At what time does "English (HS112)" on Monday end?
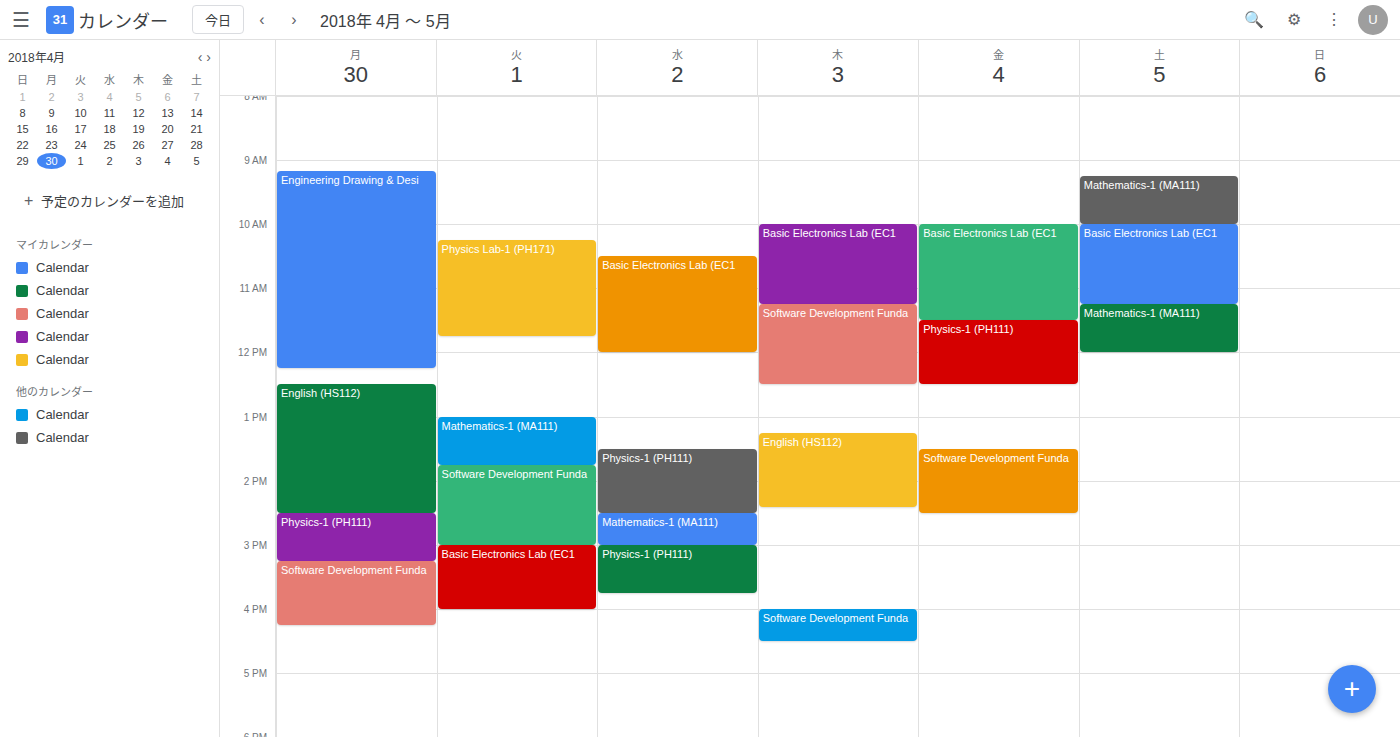
2:30 PM